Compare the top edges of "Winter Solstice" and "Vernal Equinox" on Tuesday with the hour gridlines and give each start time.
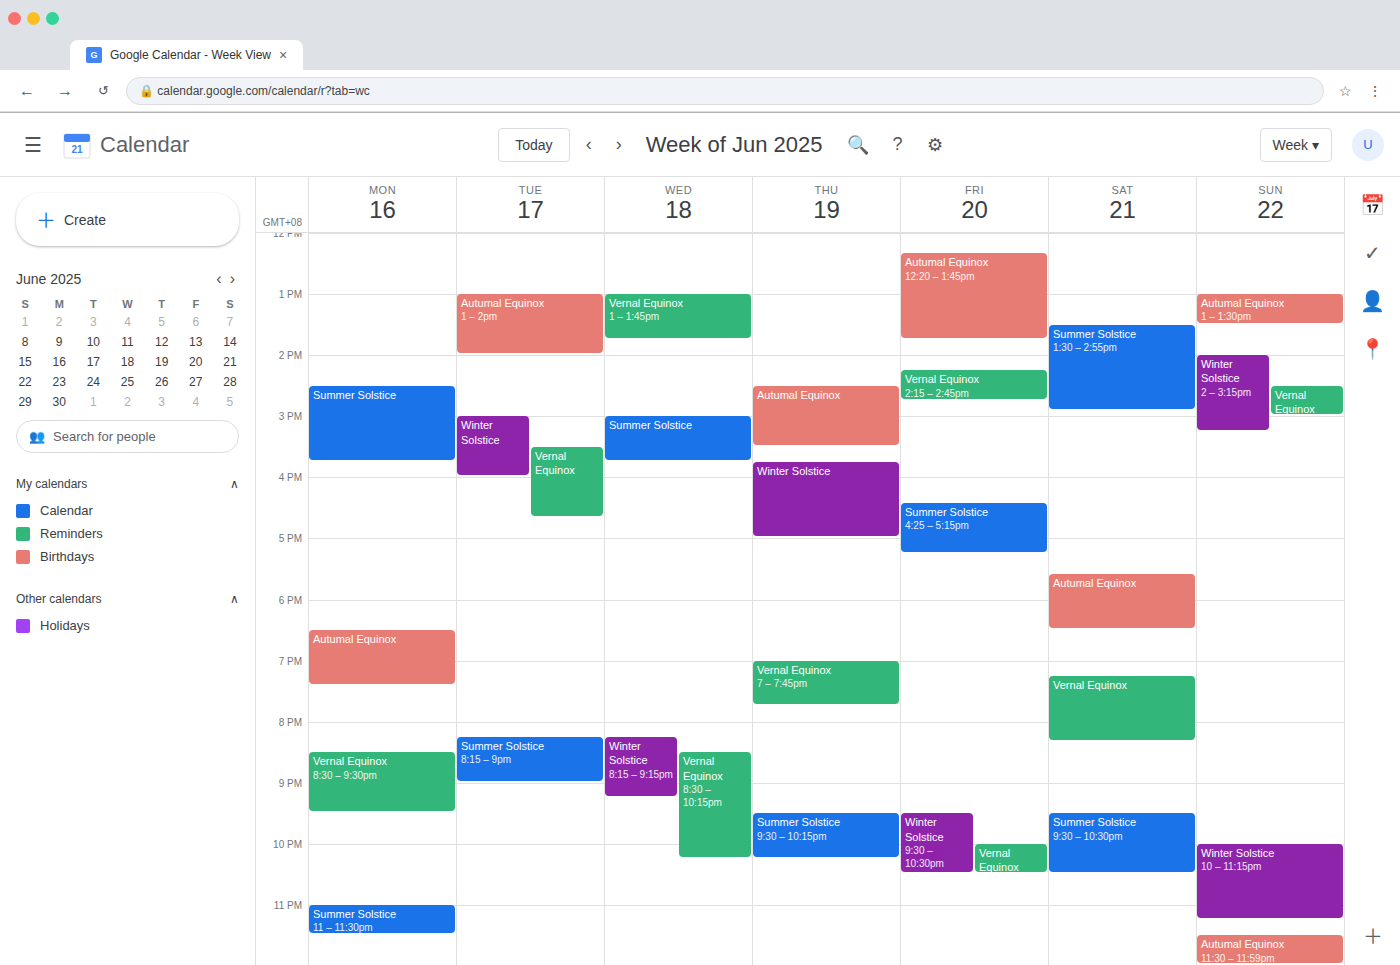
"Winter Solstice": 15:00, exactly on the 15:00 line. "Vernal Equinox": 15:30, halfway between the 15:00 and 16:00 lines.